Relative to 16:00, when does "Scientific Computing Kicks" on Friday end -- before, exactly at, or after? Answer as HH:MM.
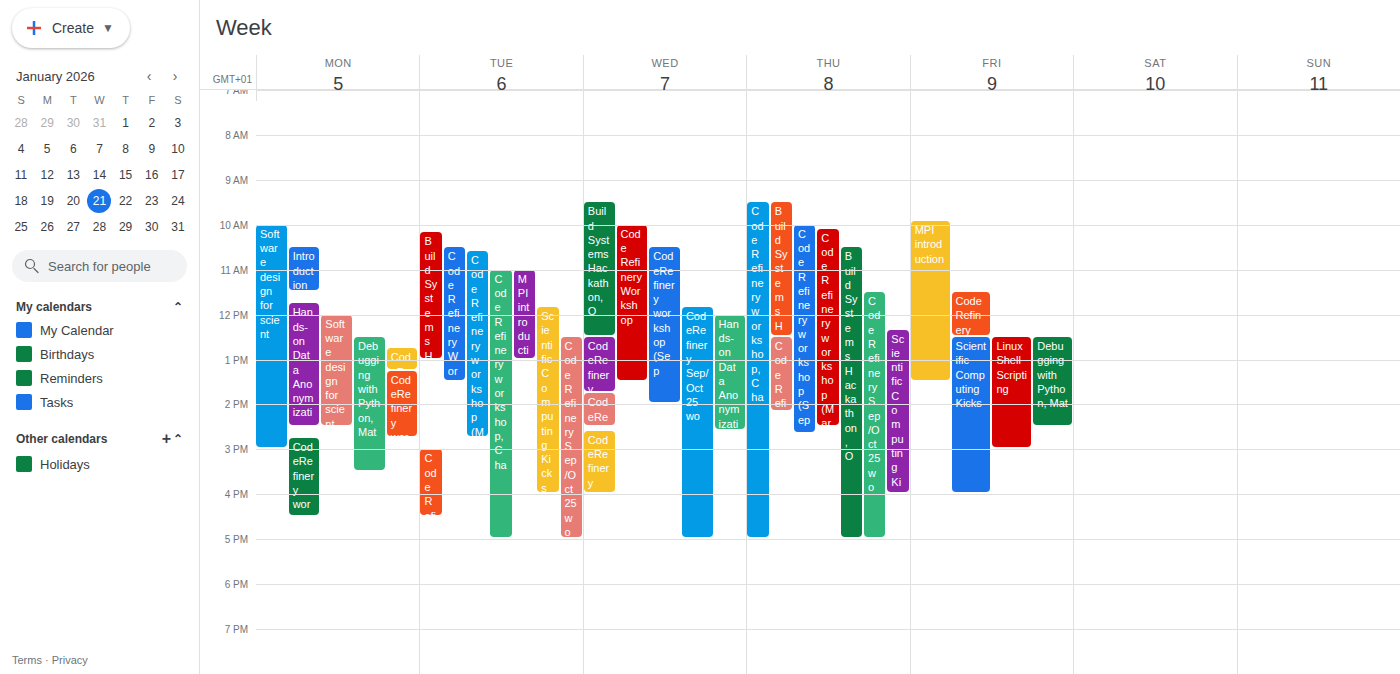
16:00 -- exactly at 16:00, on the 16:00 line.